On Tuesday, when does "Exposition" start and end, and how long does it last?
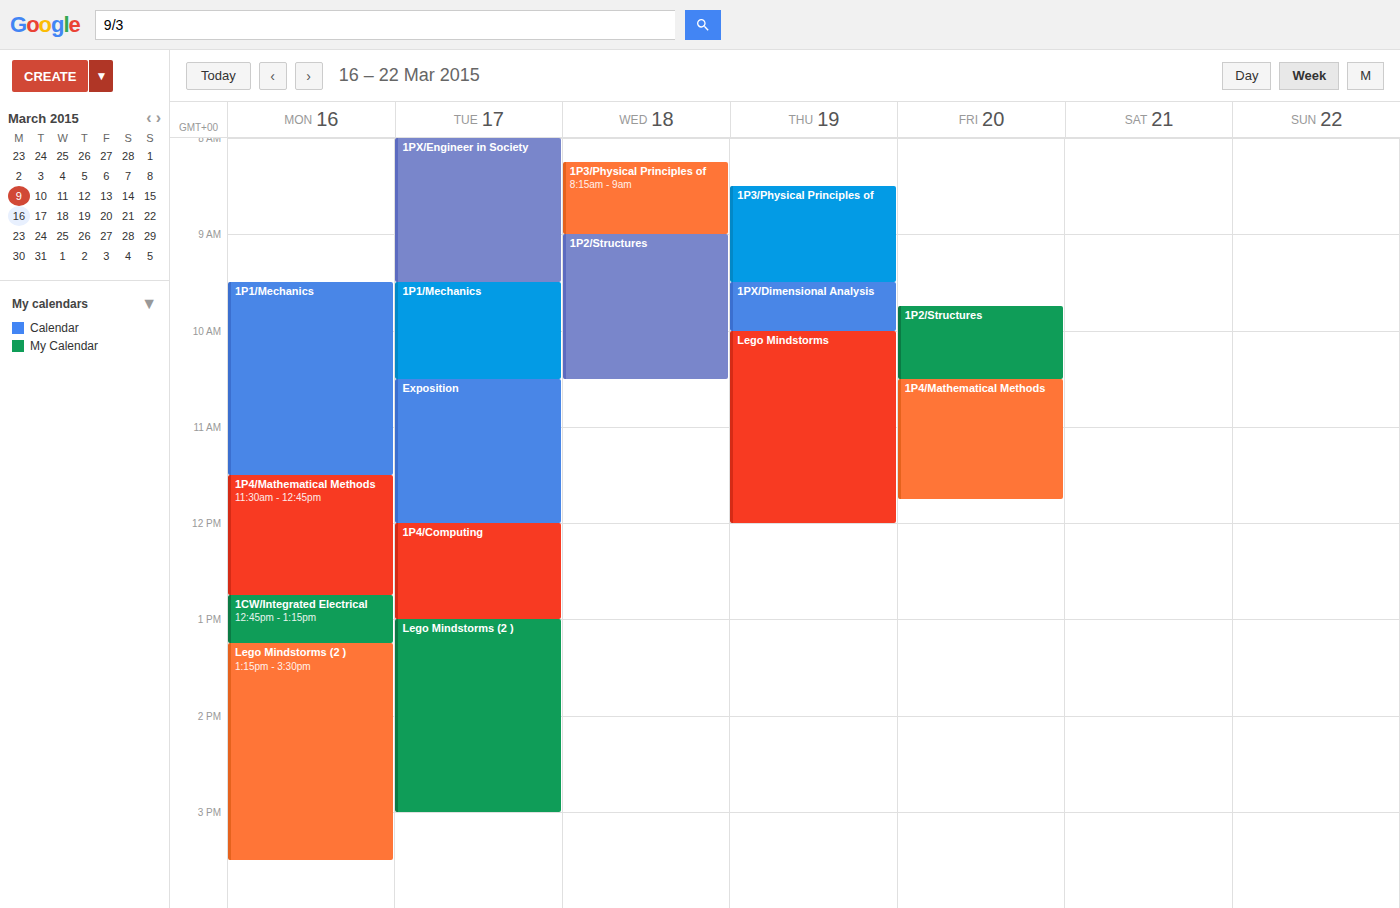
10:30 AM to 12:00 PM, 1 hour 30 minutes